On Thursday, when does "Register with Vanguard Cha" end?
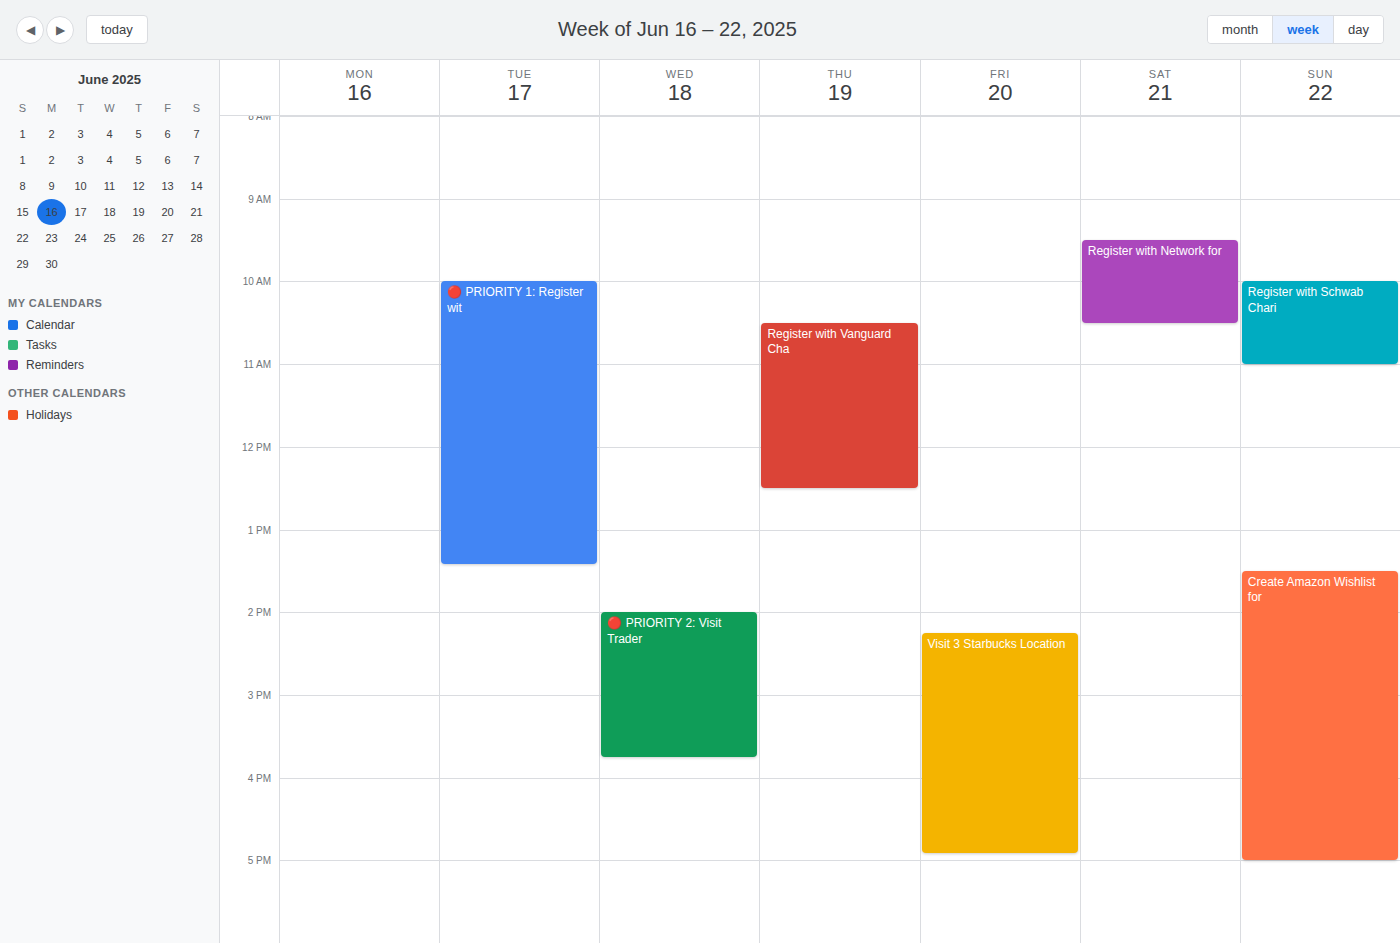
12:30 PM